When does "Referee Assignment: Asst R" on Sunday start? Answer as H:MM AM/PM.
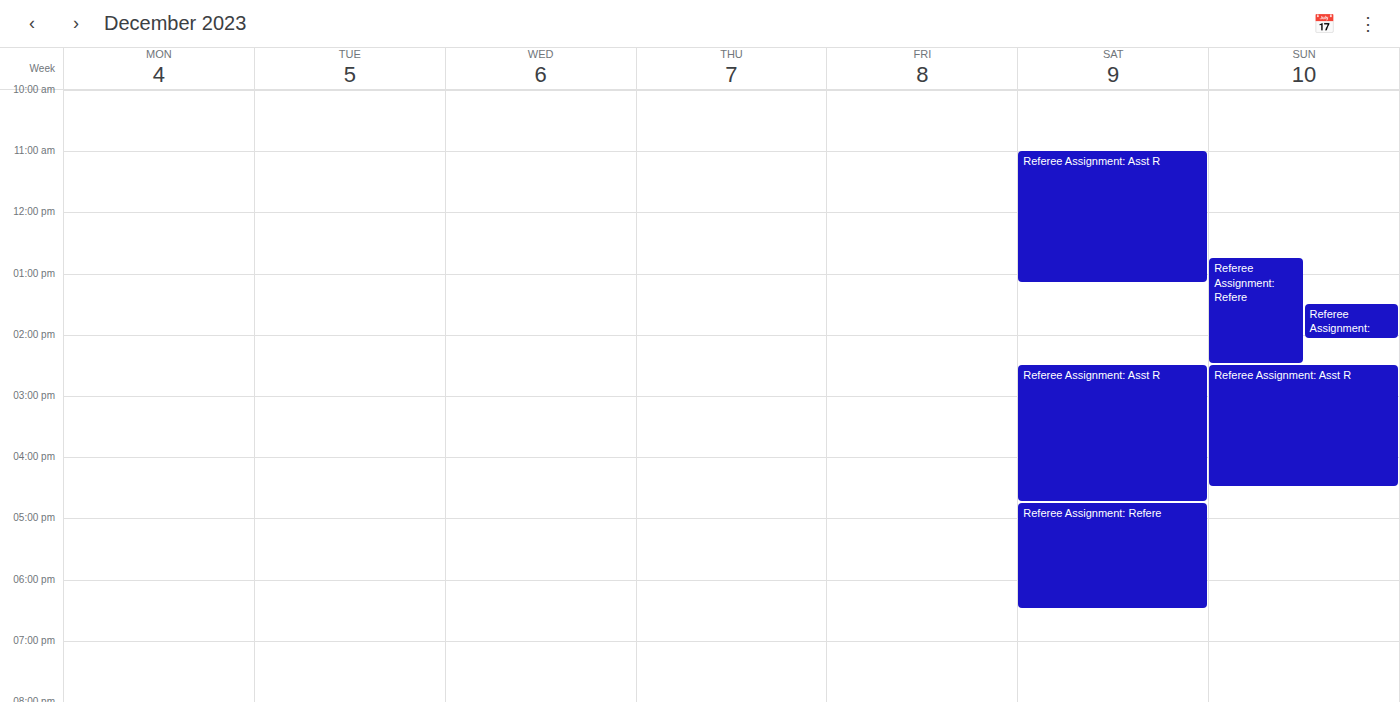
2:30 PM